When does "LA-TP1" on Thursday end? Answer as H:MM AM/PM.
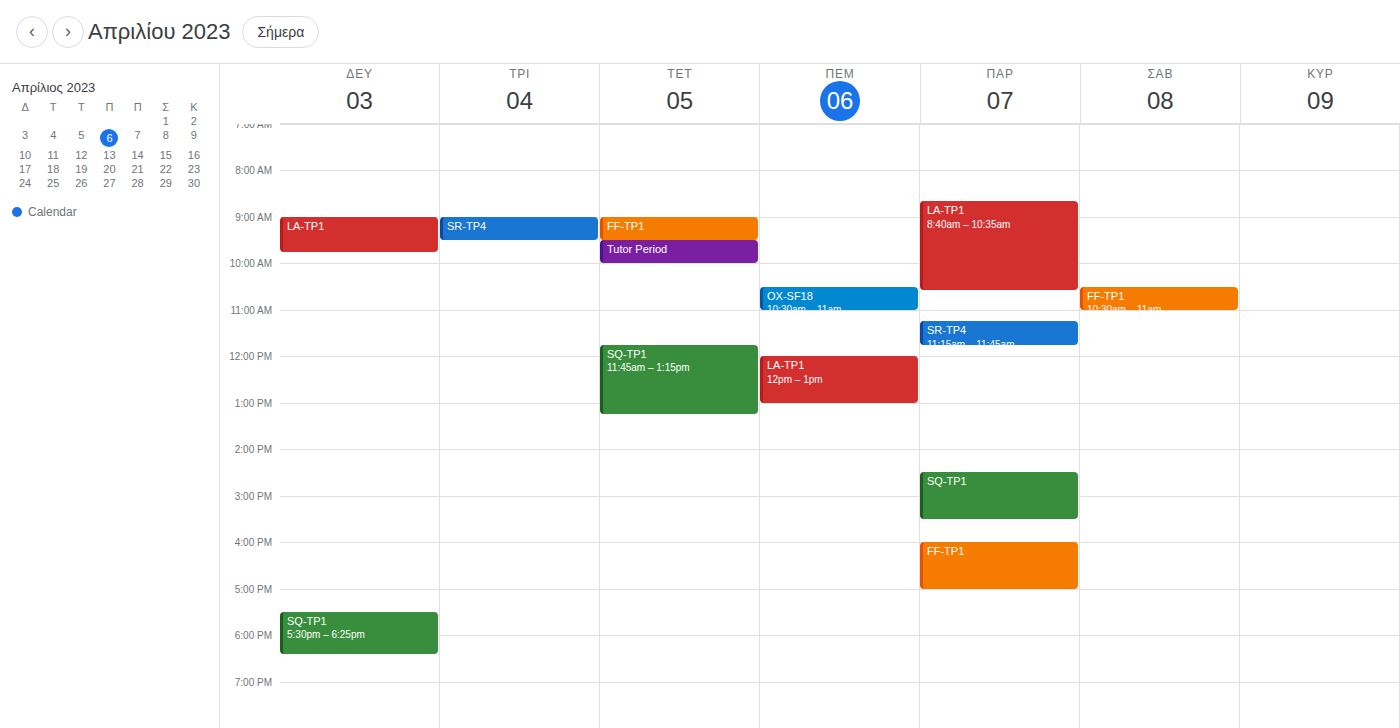
1:00 PM